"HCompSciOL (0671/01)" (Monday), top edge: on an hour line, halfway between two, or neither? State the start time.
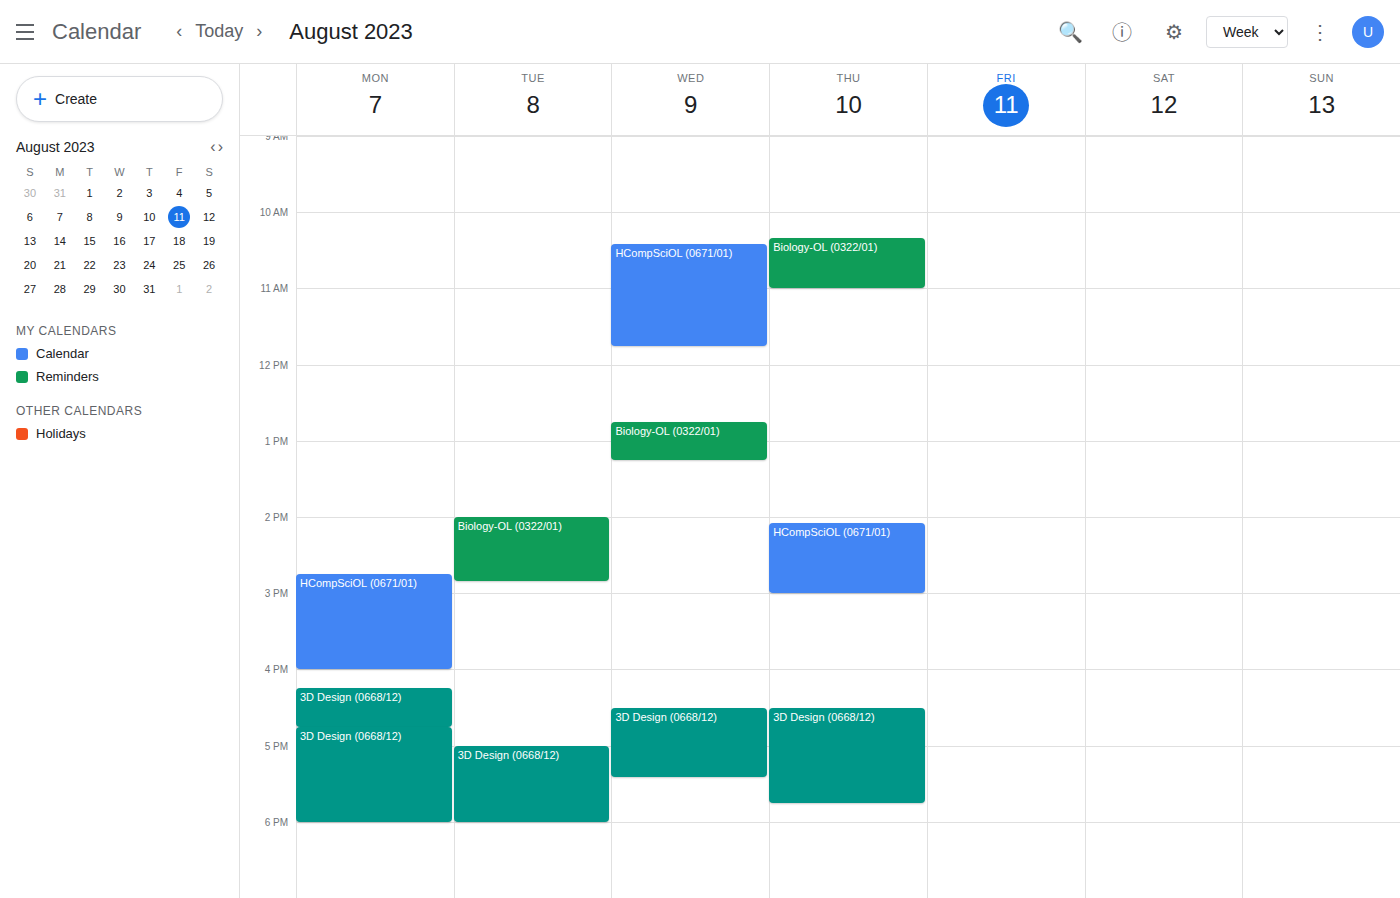
2:45 PM -- neither: three quarters of the way from the 2 PM line to the 3 PM line.